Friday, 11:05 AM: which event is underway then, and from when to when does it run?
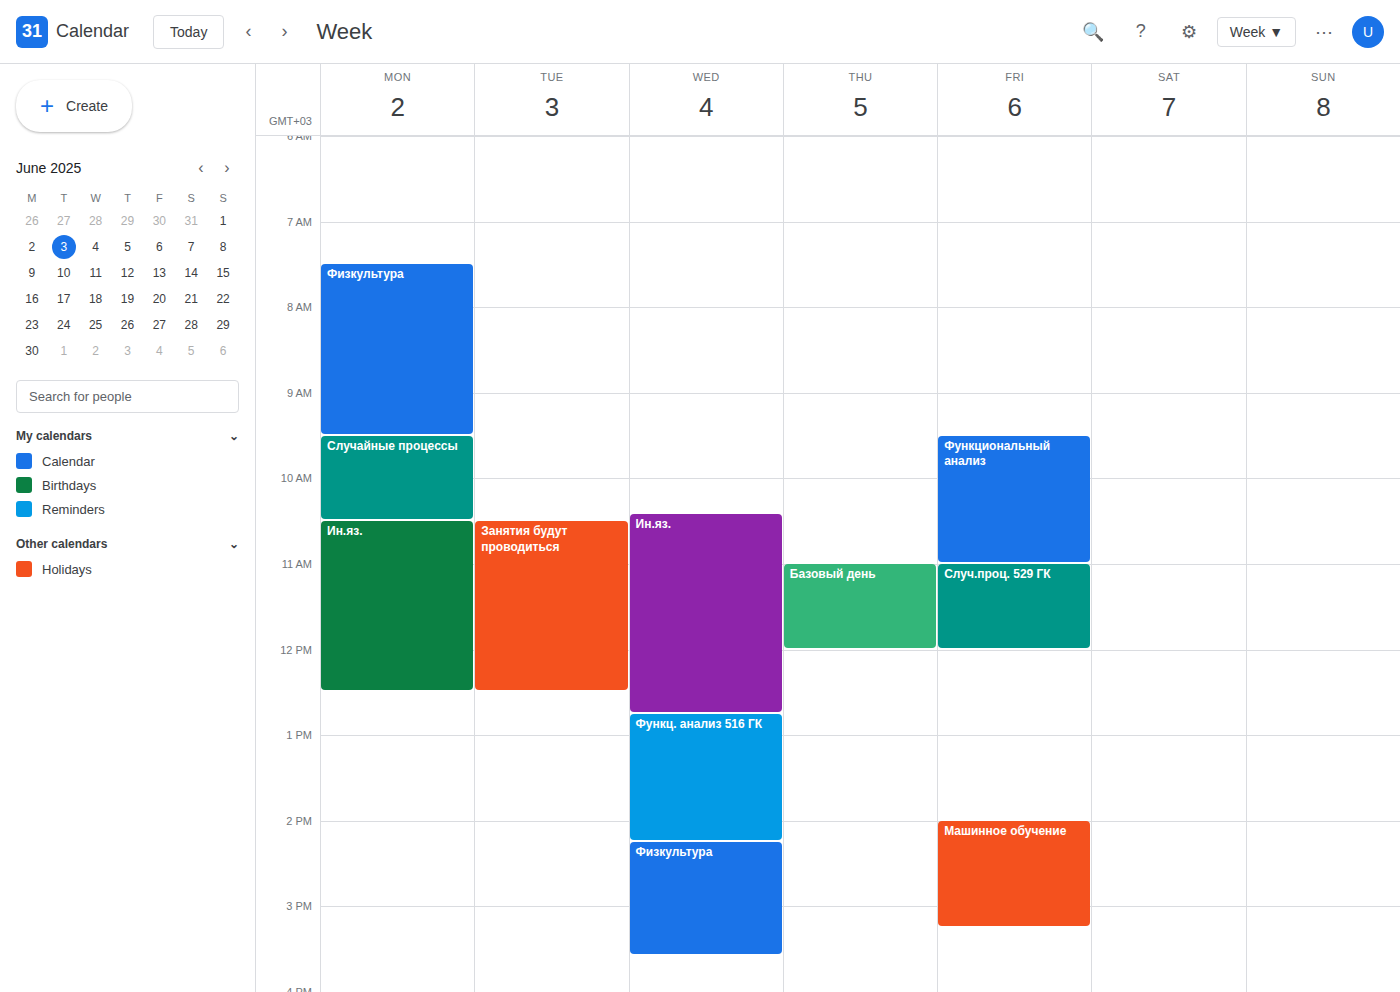
"Случ.проц. 529 ГК", 11:00 AM to 12:00 PM